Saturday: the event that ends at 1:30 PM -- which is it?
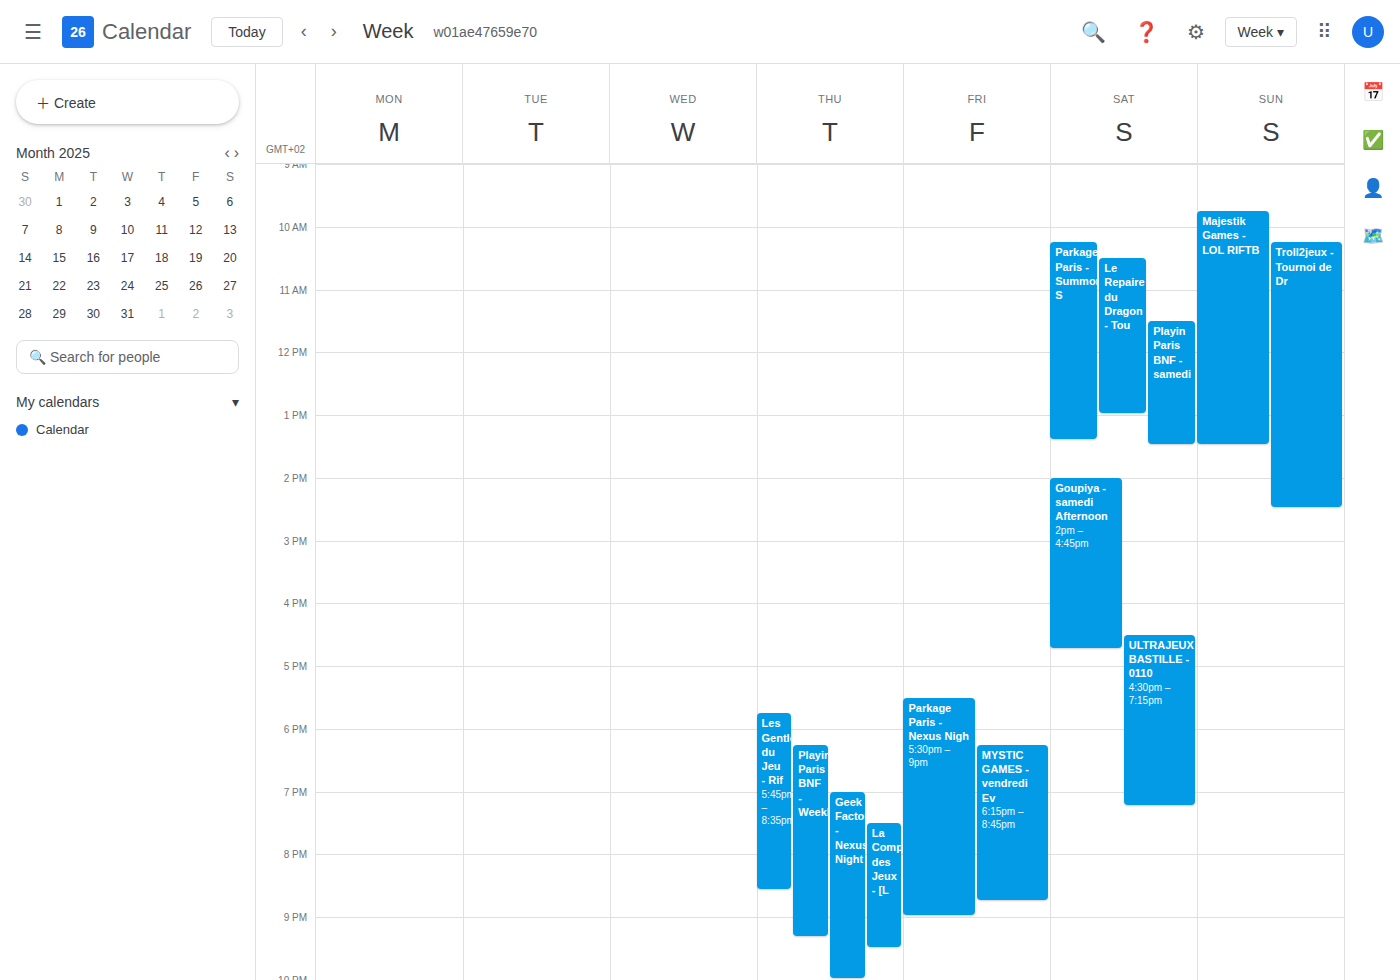
"Playin Paris BNF - samedi"